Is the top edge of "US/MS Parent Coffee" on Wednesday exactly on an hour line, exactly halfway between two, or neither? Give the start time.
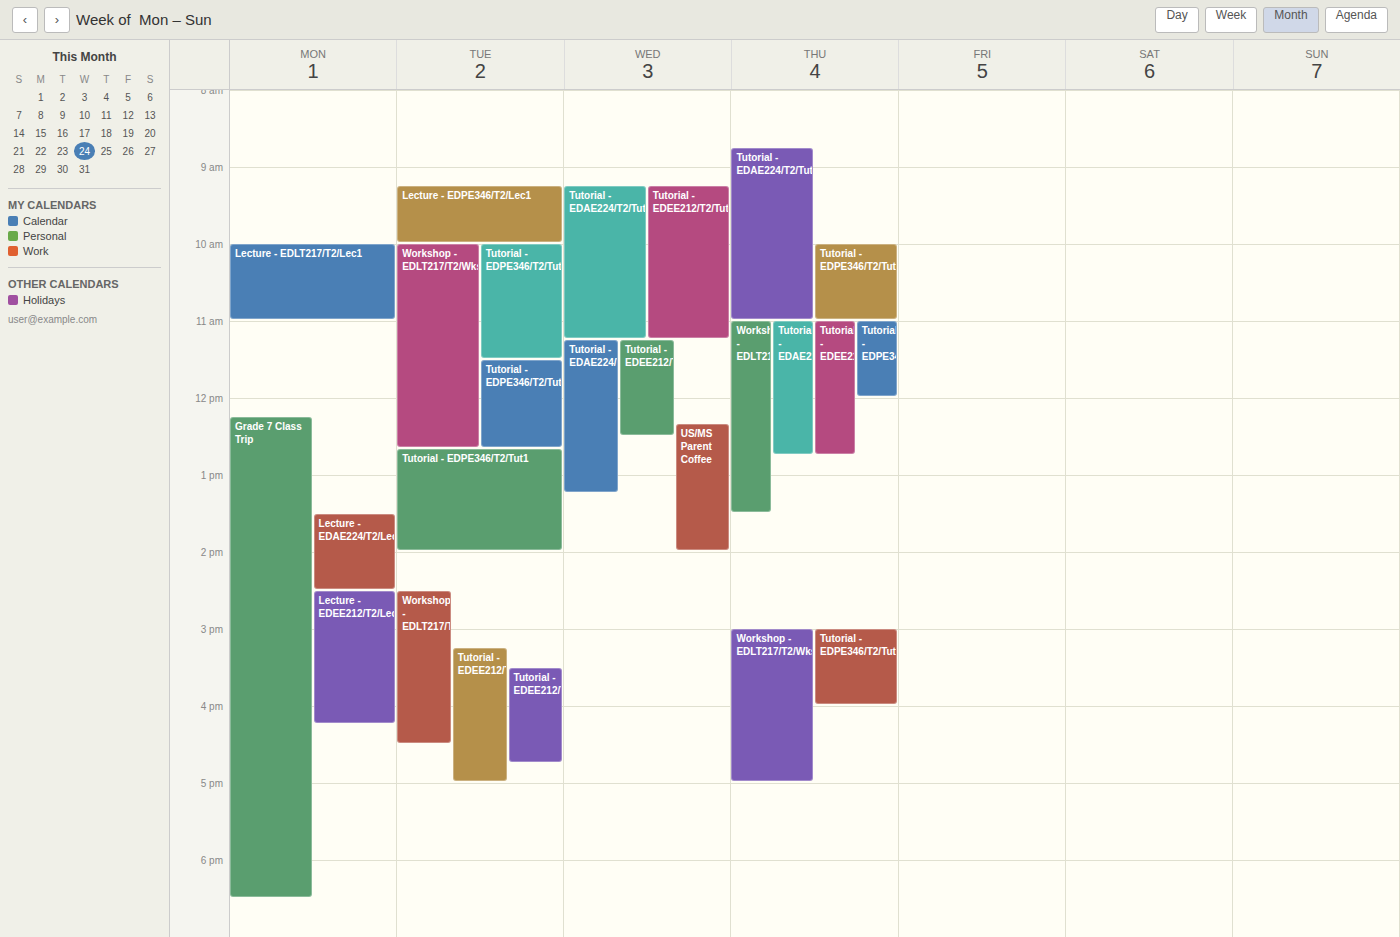
12:20 PM -- neither: 20 minutes below the 12 PM line and 40 minutes above the 1 PM line.